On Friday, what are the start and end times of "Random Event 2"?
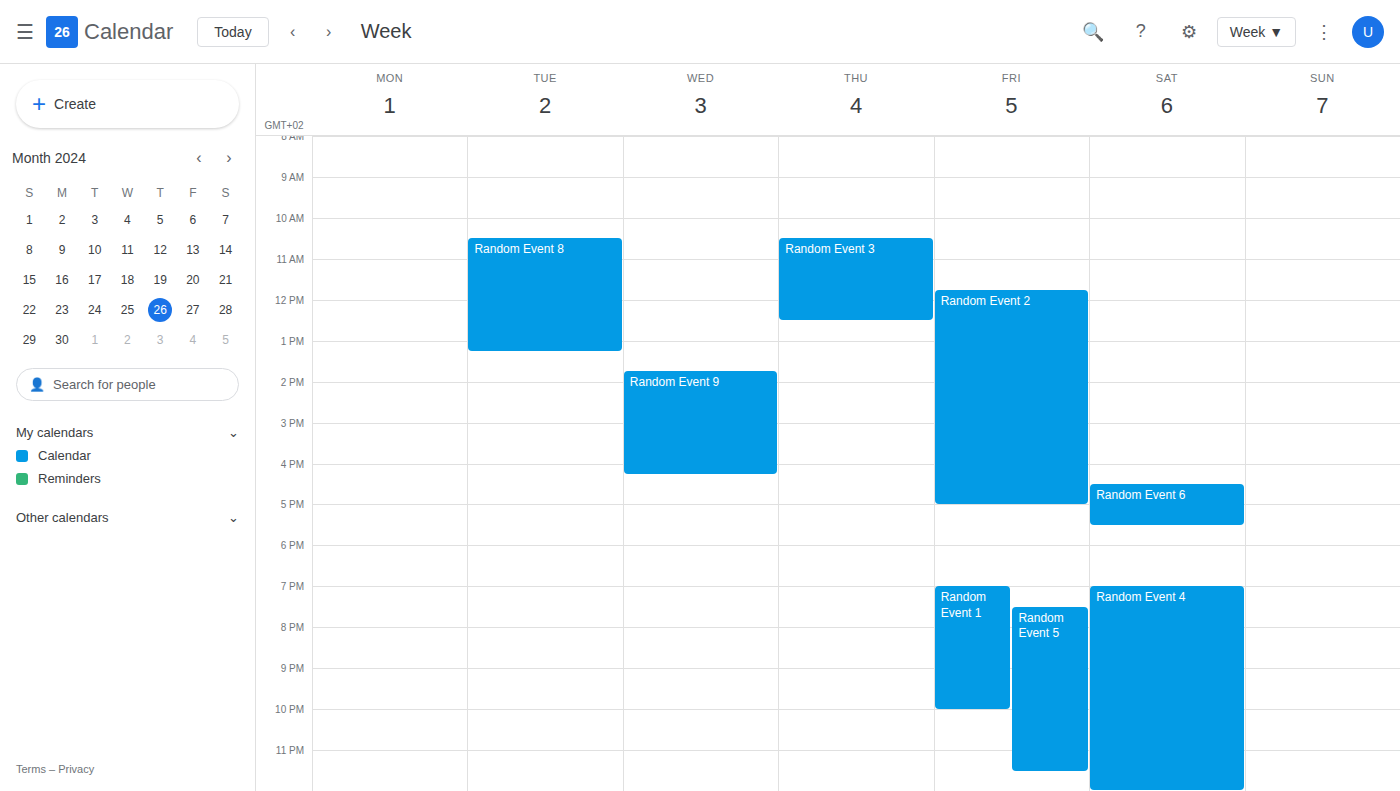
11:45 AM to 5:00 PM